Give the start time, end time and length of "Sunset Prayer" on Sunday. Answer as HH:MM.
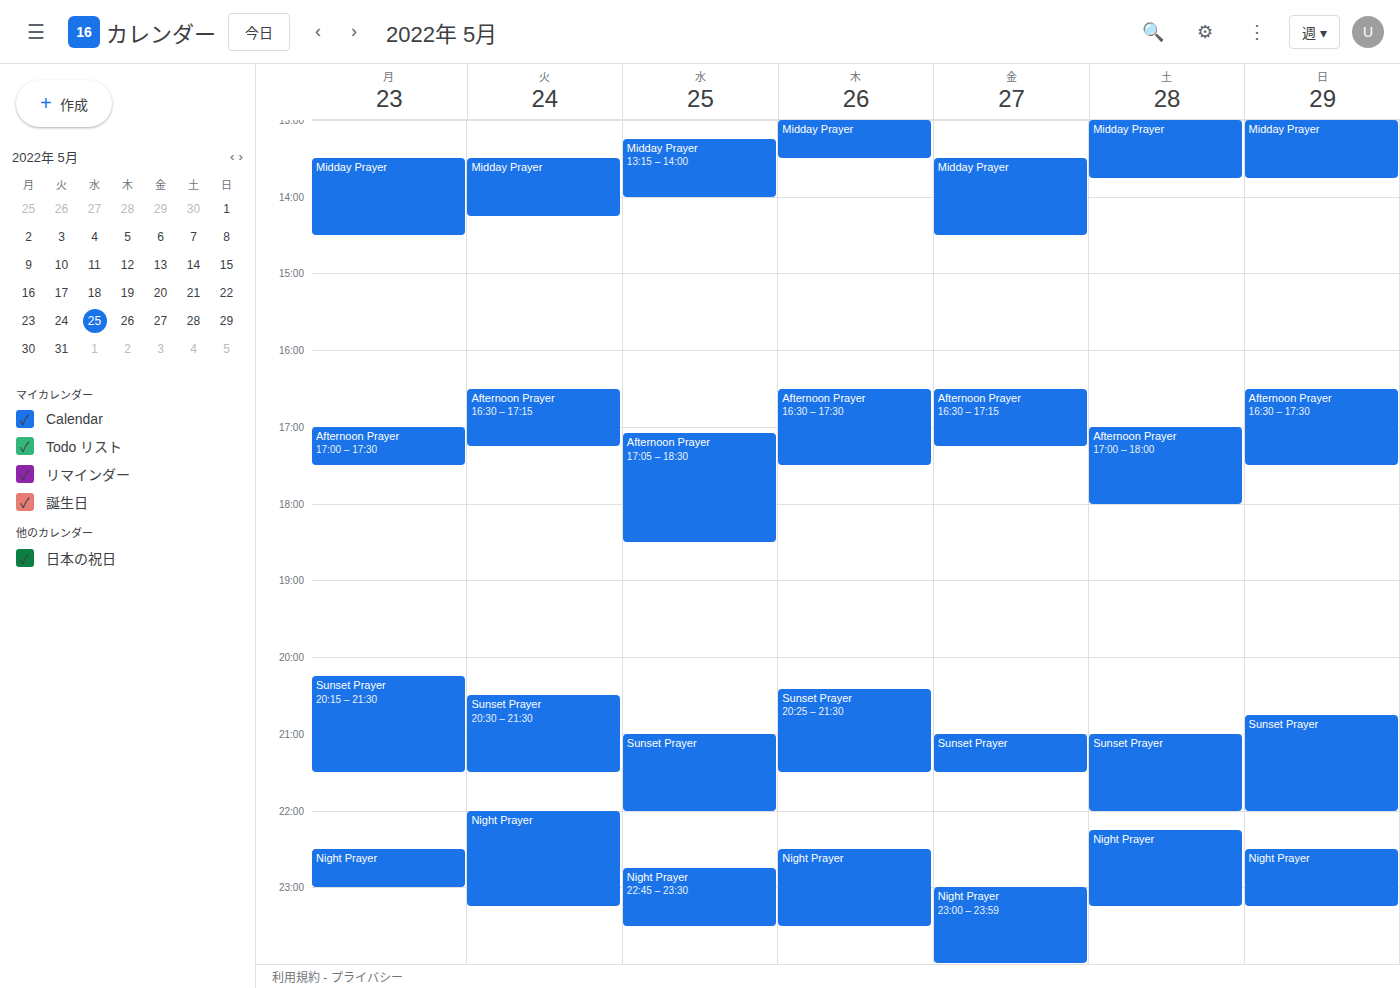
20:45 to 22:00, 1 hour 15 minutes